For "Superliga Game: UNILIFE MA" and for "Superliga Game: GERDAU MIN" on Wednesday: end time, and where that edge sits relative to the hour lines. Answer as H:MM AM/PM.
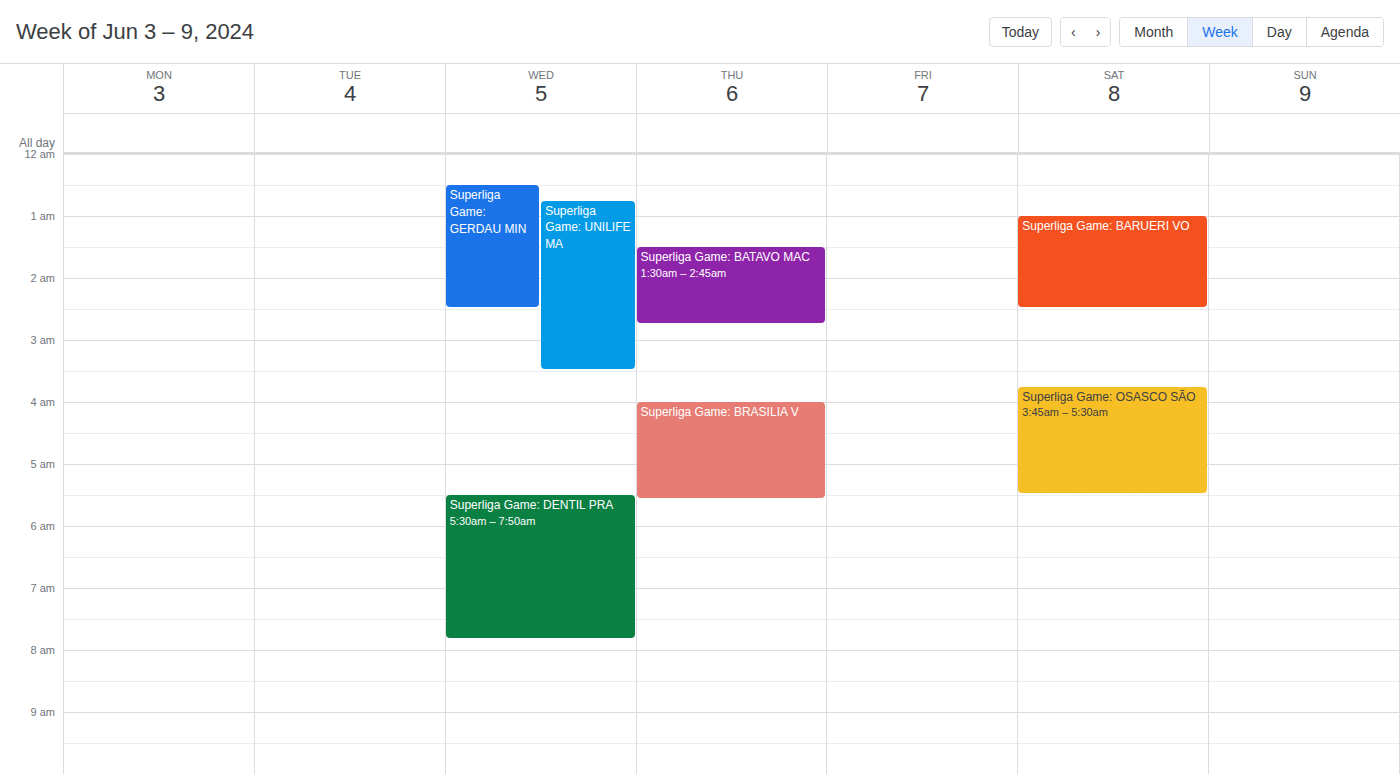
"Superliga Game: UNILIFE MA": 3:30 AM, halfway between the 3 AM and 4 AM lines. "Superliga Game: GERDAU MIN": 2:30 AM, halfway between the 2 AM and 3 AM lines.